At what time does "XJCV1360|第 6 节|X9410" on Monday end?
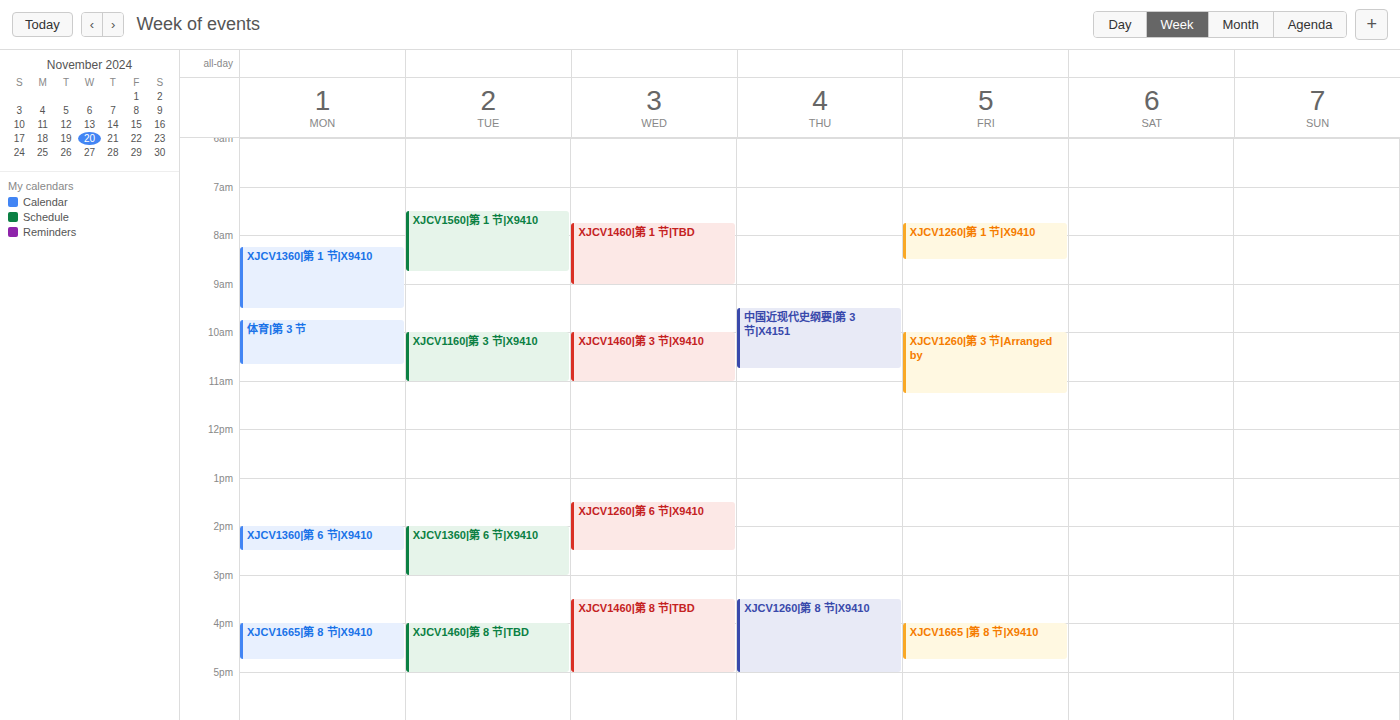
2:30 PM